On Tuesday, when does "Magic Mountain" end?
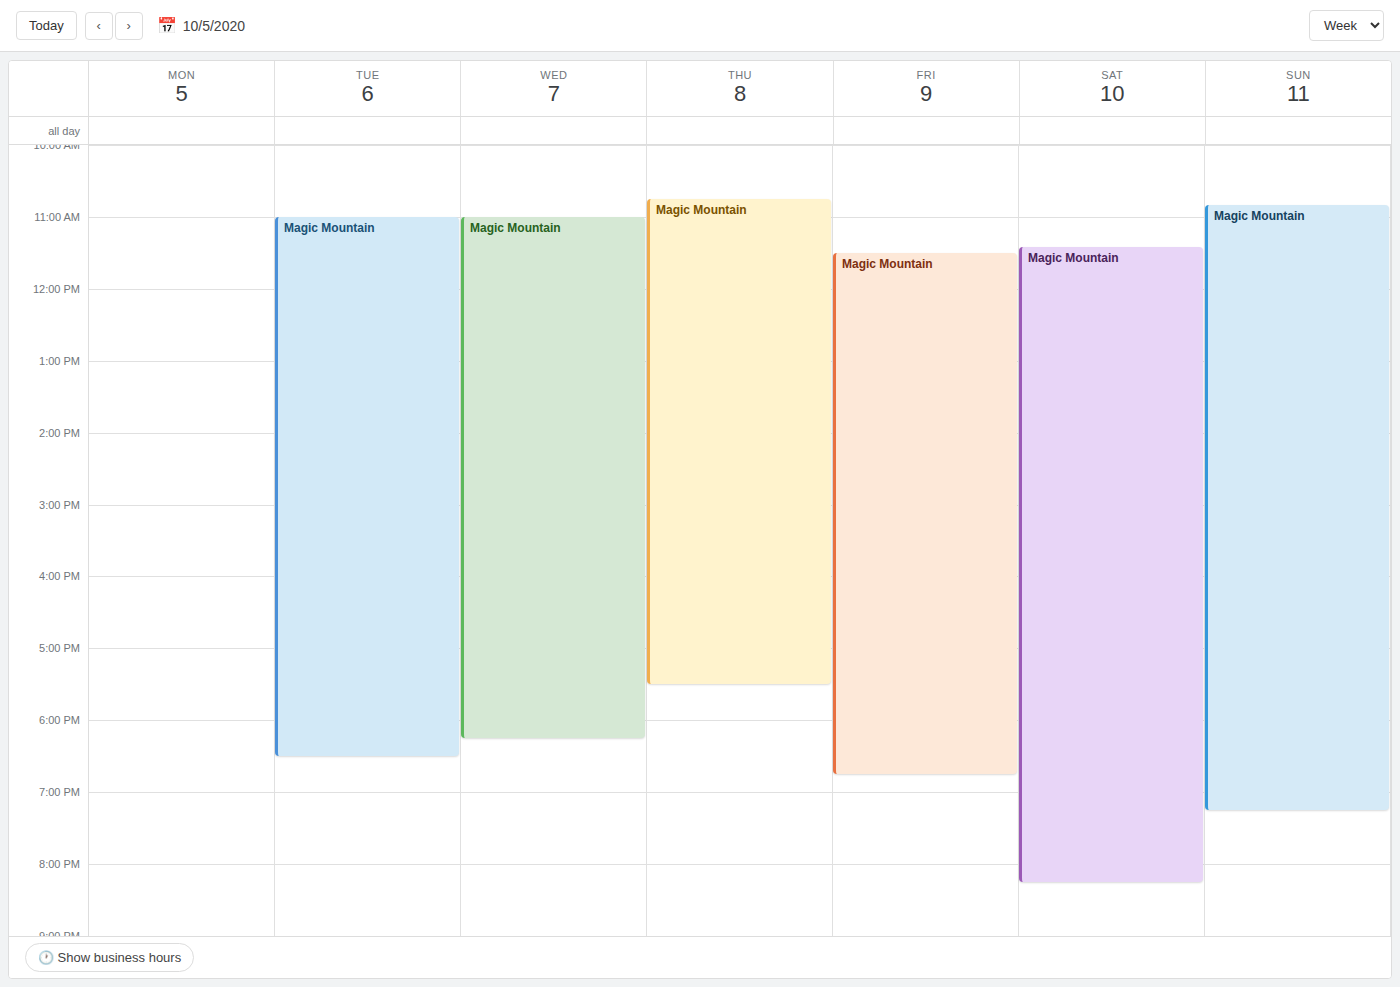
6:30 PM